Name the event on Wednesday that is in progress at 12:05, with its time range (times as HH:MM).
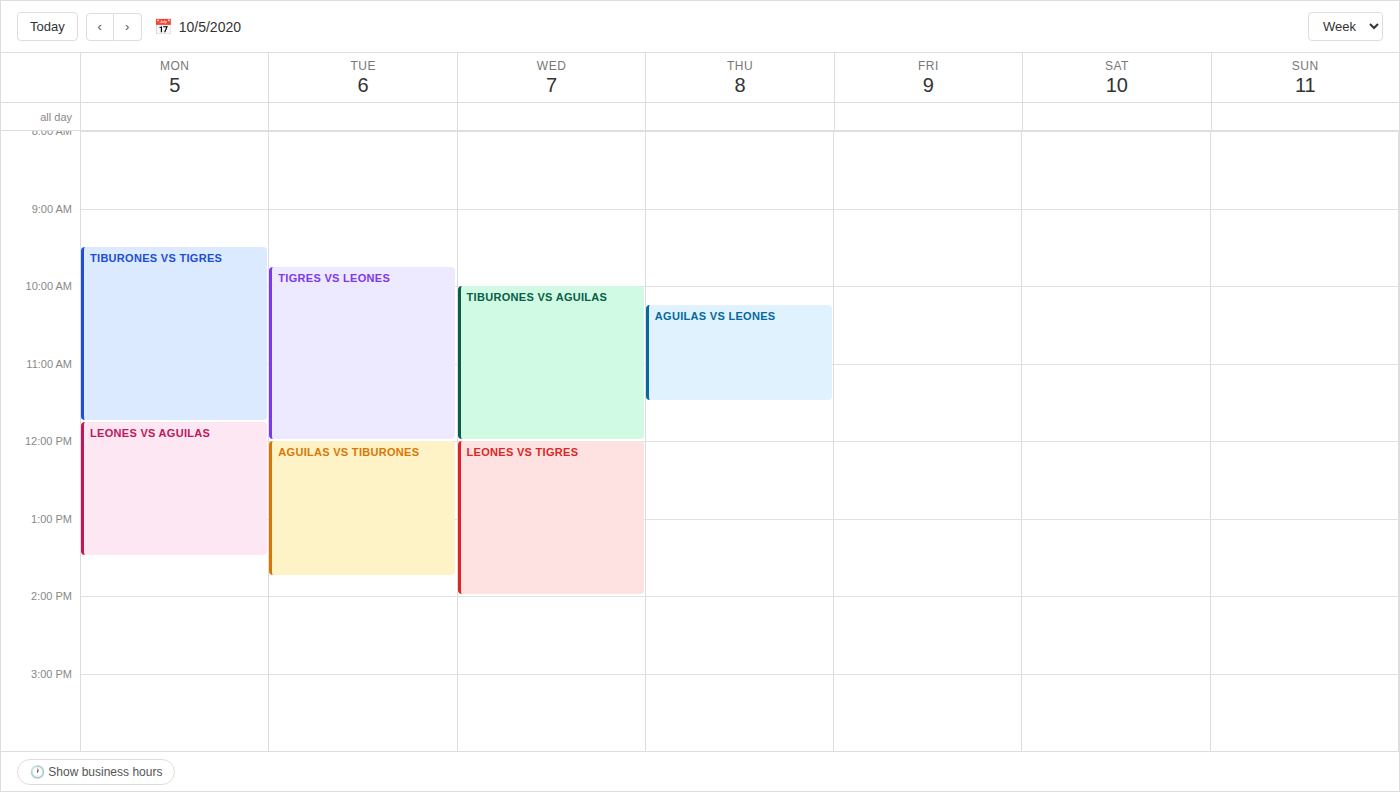
"leones vs tigres", 12:00 to 14:00